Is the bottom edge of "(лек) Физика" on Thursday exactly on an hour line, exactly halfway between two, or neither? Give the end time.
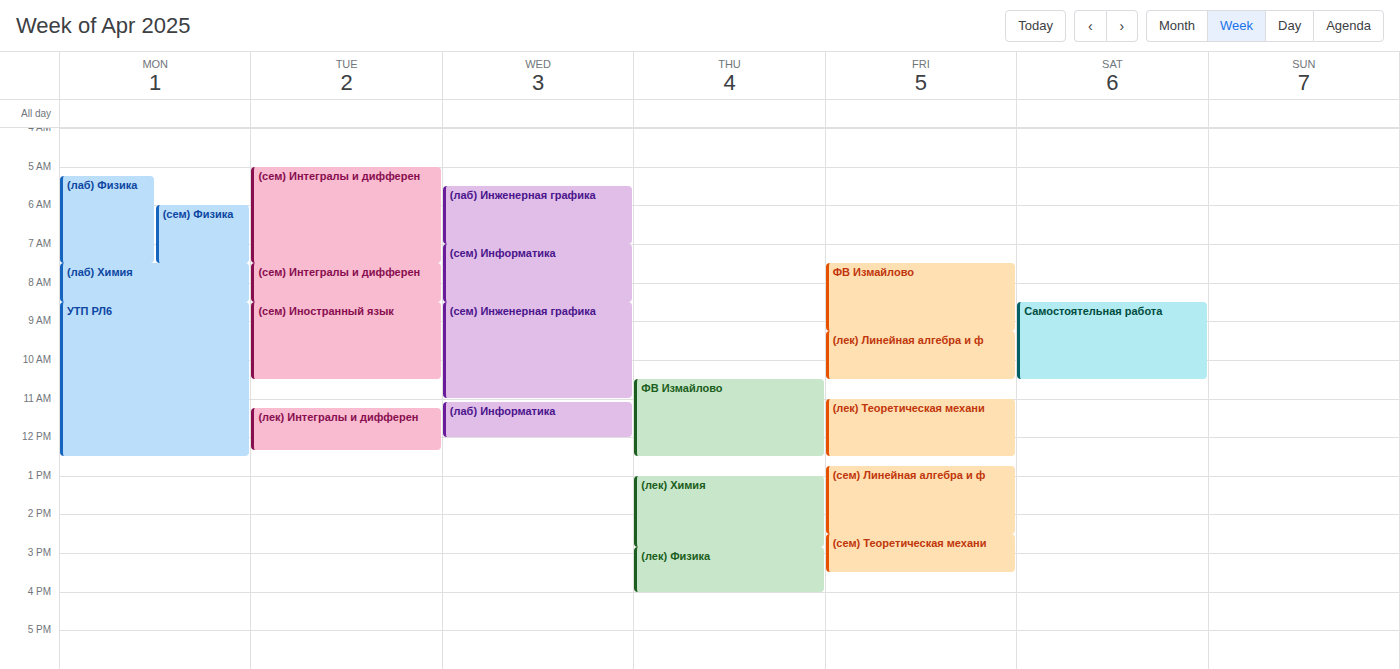
4:00 PM -- exactly on the 4 PM line.